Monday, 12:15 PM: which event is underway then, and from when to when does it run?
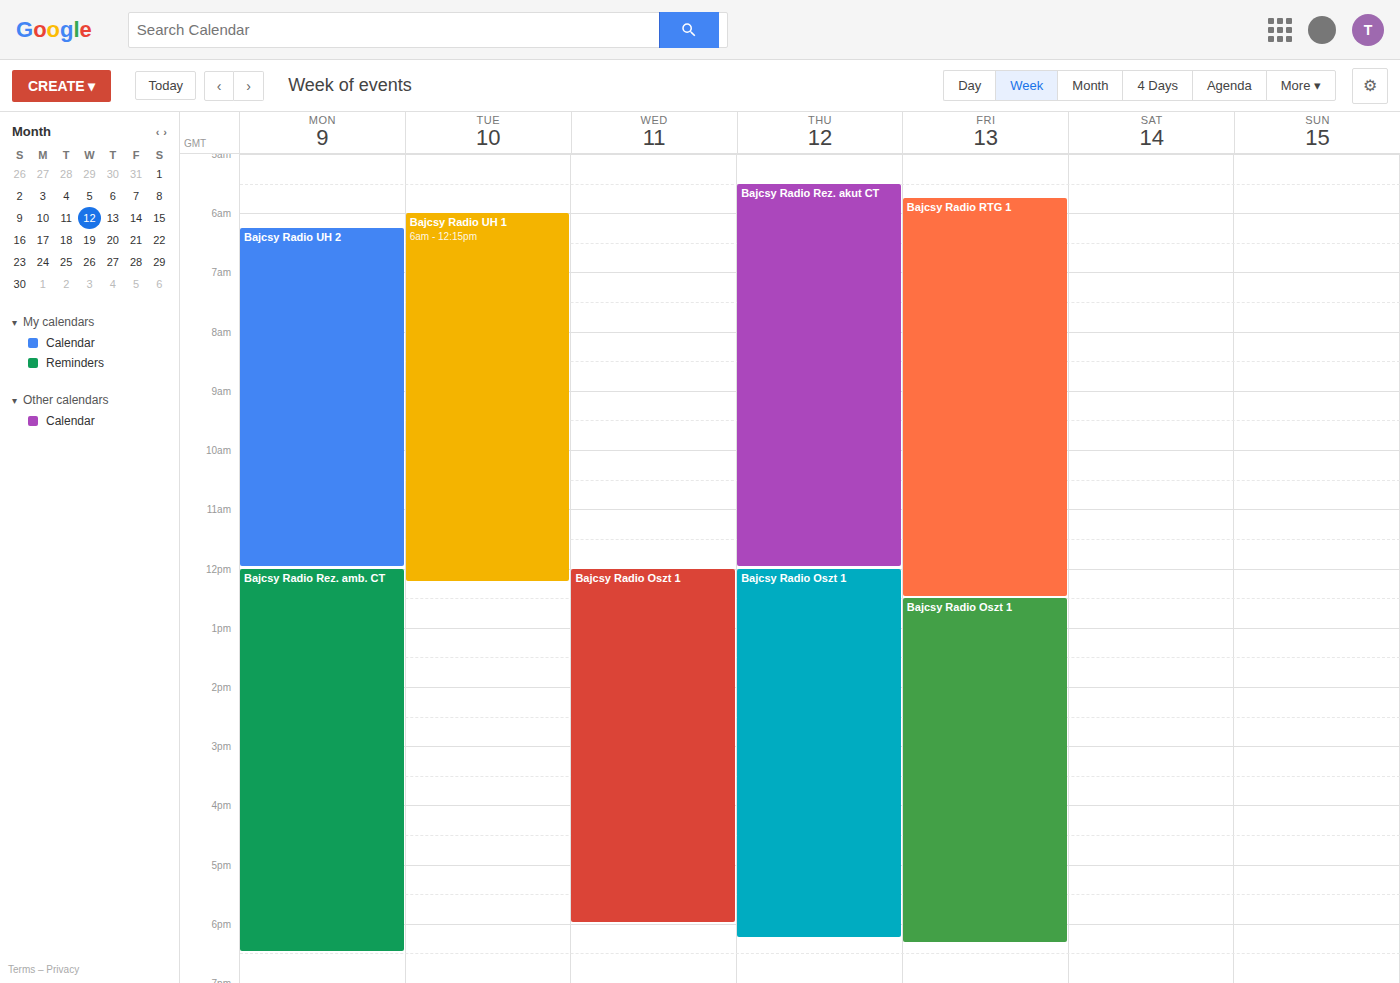
"Bajcsy Radio Rez. amb. CT", 12:00 PM to 6:30 PM